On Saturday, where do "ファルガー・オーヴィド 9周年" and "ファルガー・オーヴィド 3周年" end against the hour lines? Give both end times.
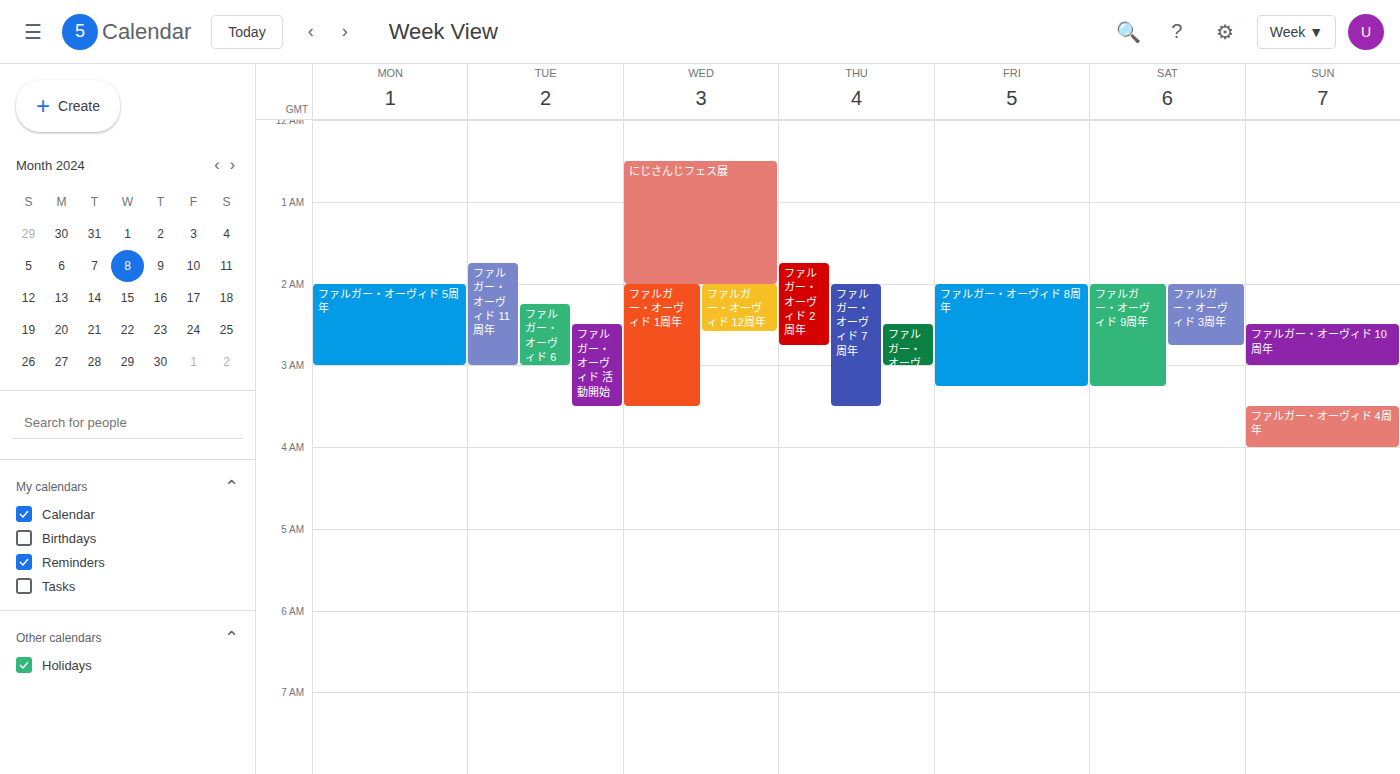
"ファルガー・オーヴィド 9周年": 3:15 AM, neither: a quarter of the way from the 3 AM line to the 4 AM line. "ファルガー・オーヴィド 3周年": 2:45 AM, neither: three quarters of the way from the 2 AM line to the 3 AM line.